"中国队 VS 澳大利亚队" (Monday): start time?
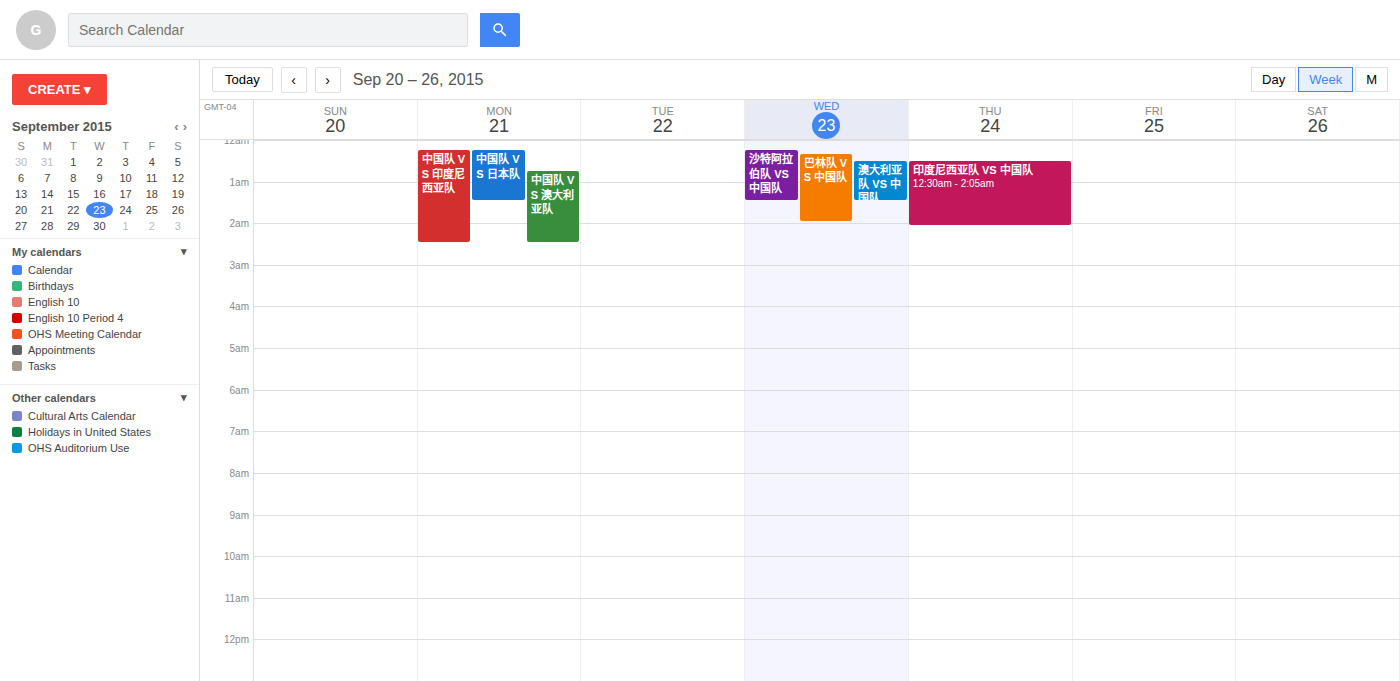
12:45 AM